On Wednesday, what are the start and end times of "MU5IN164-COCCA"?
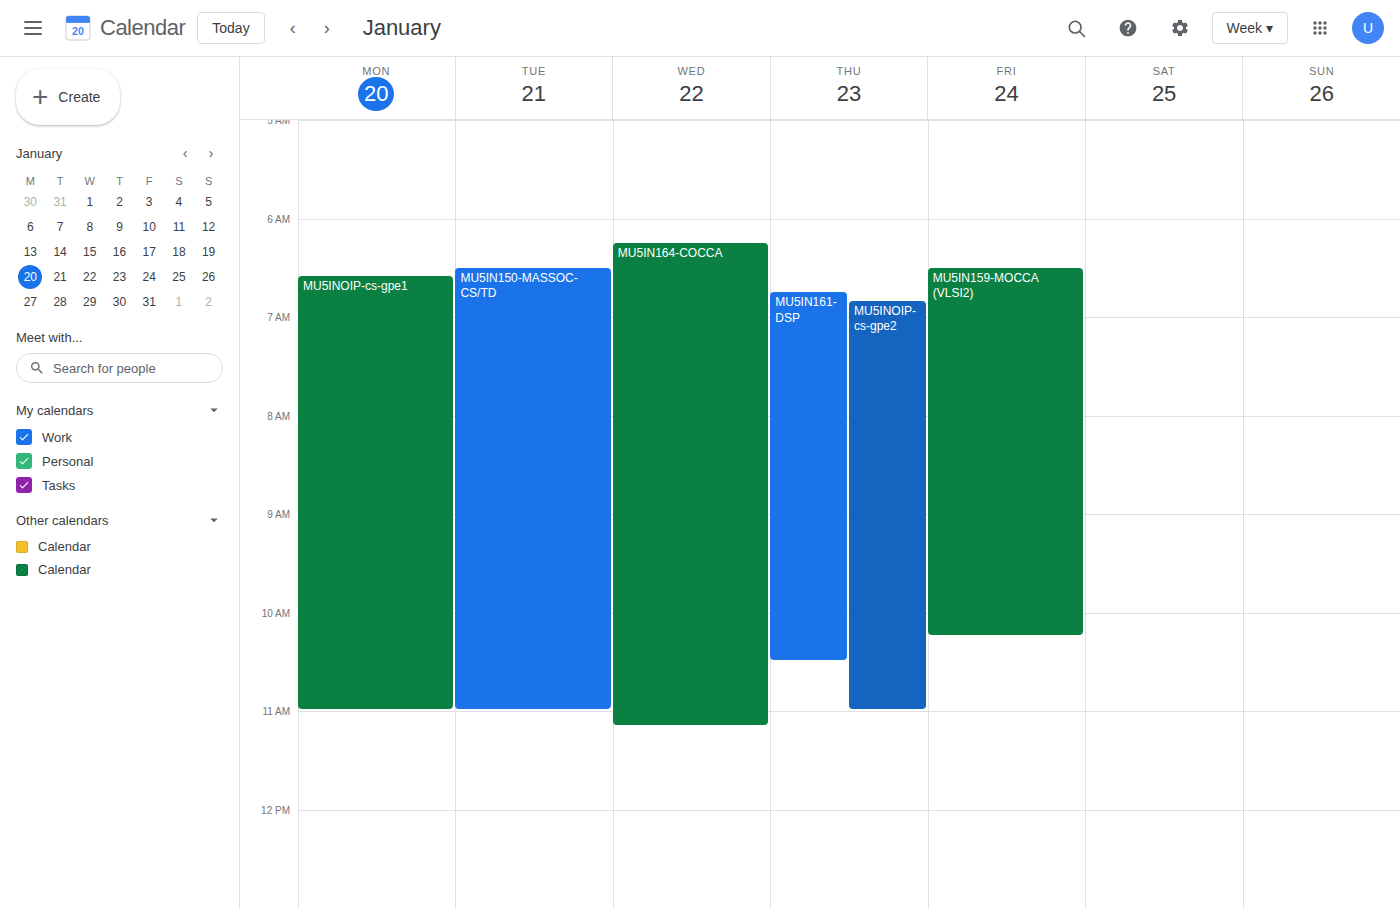
6:15 AM to 11:10 AM